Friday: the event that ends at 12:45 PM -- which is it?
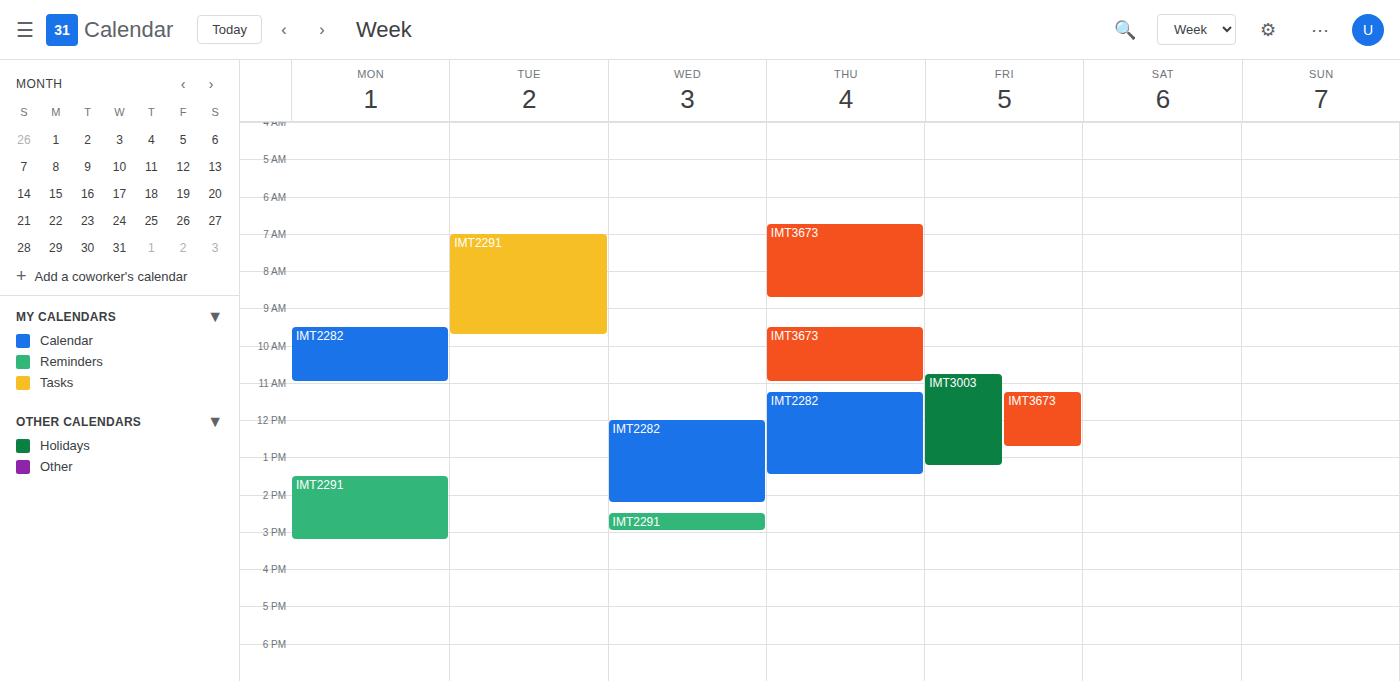
"IMT3673"